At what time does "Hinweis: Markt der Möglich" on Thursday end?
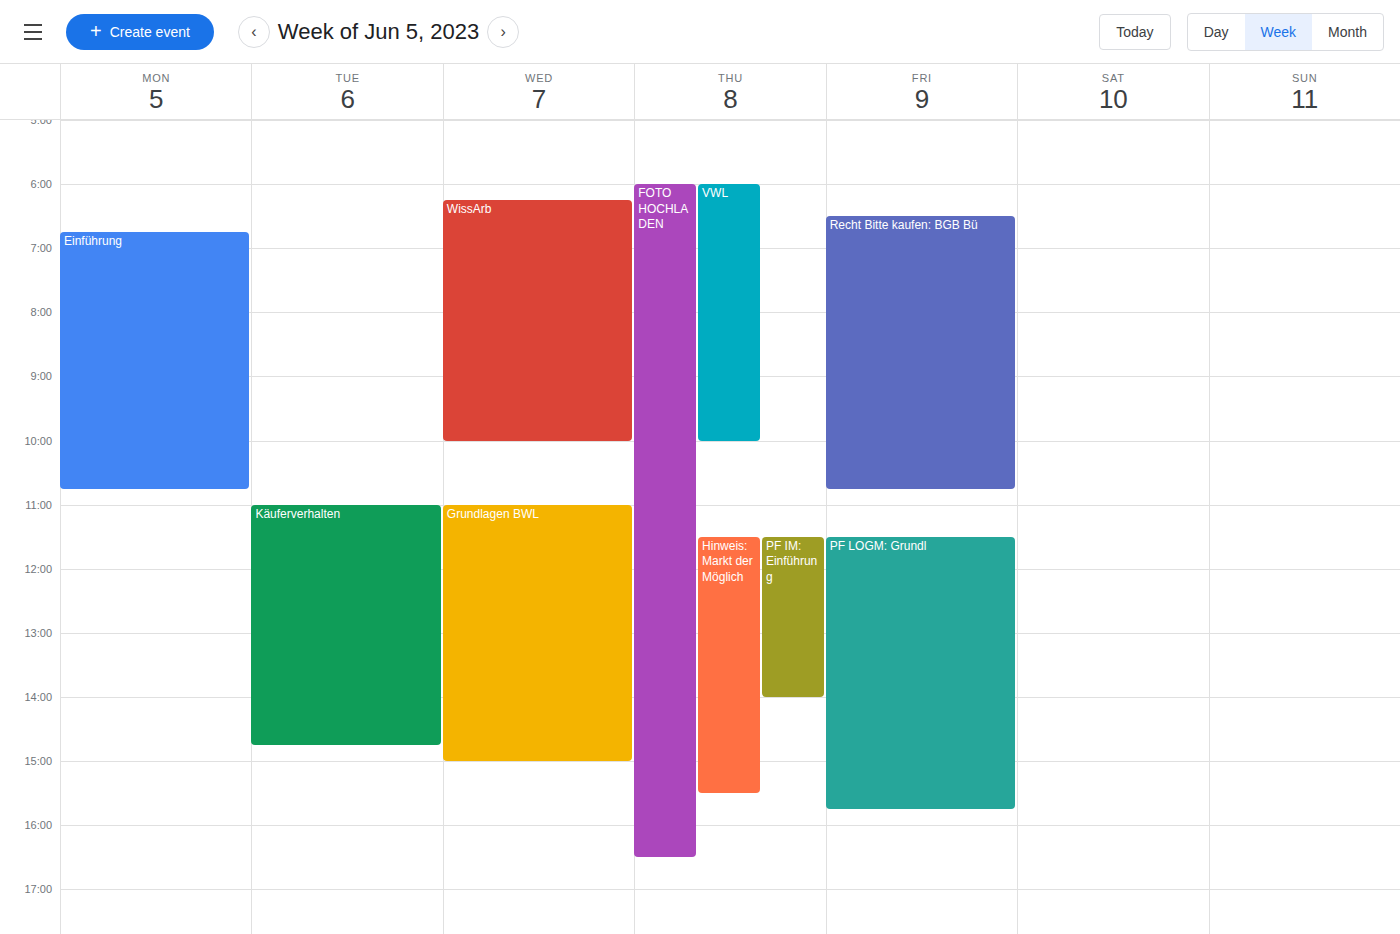
3:30 PM